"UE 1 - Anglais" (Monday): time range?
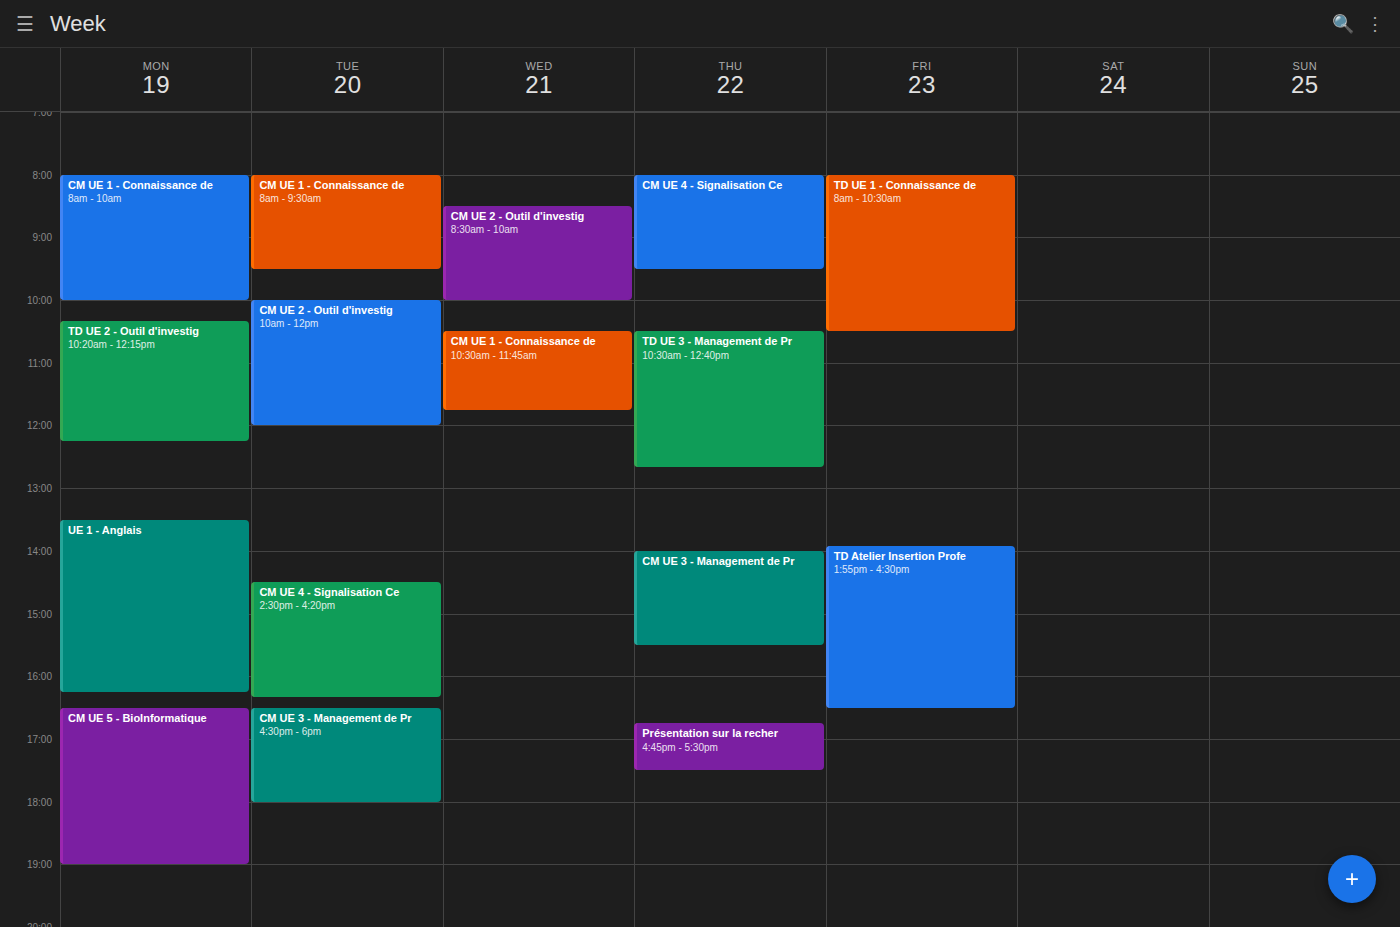
1:30 PM to 4:15 PM